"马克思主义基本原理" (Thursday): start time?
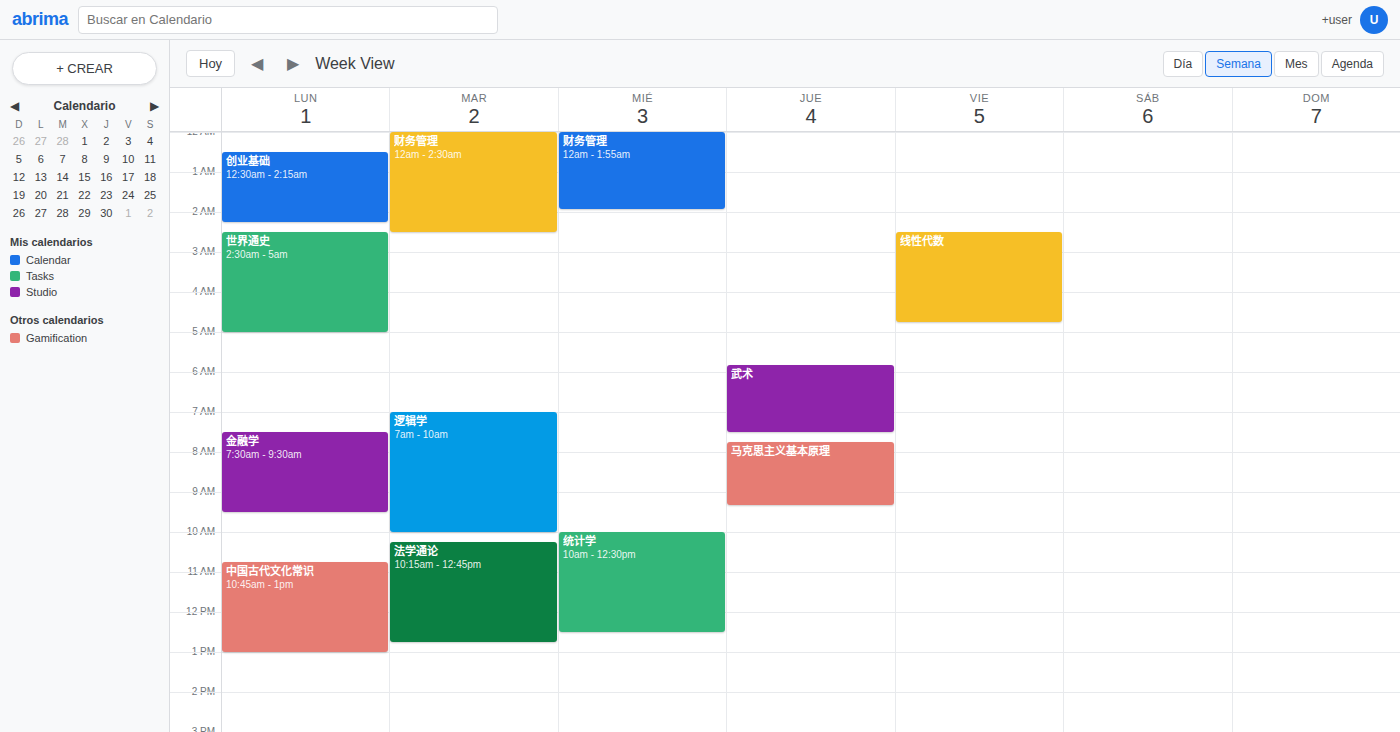
07:45